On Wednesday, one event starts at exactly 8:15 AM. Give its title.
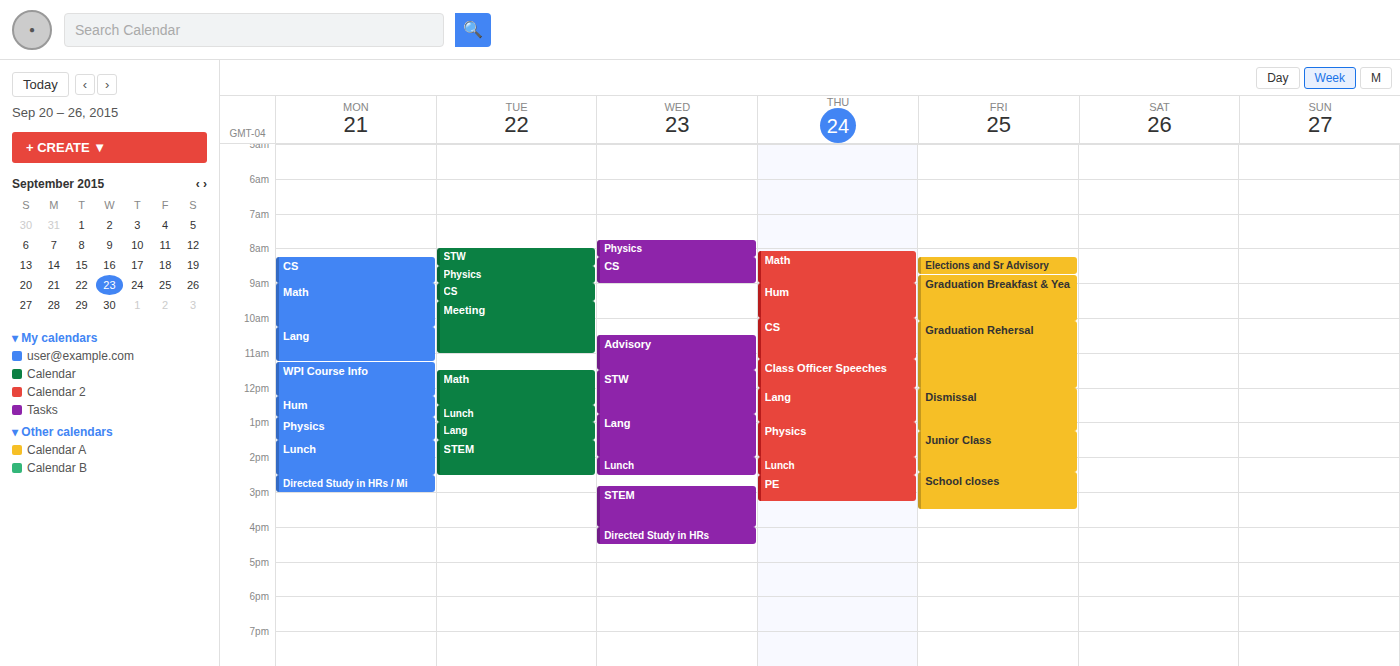
"CS"